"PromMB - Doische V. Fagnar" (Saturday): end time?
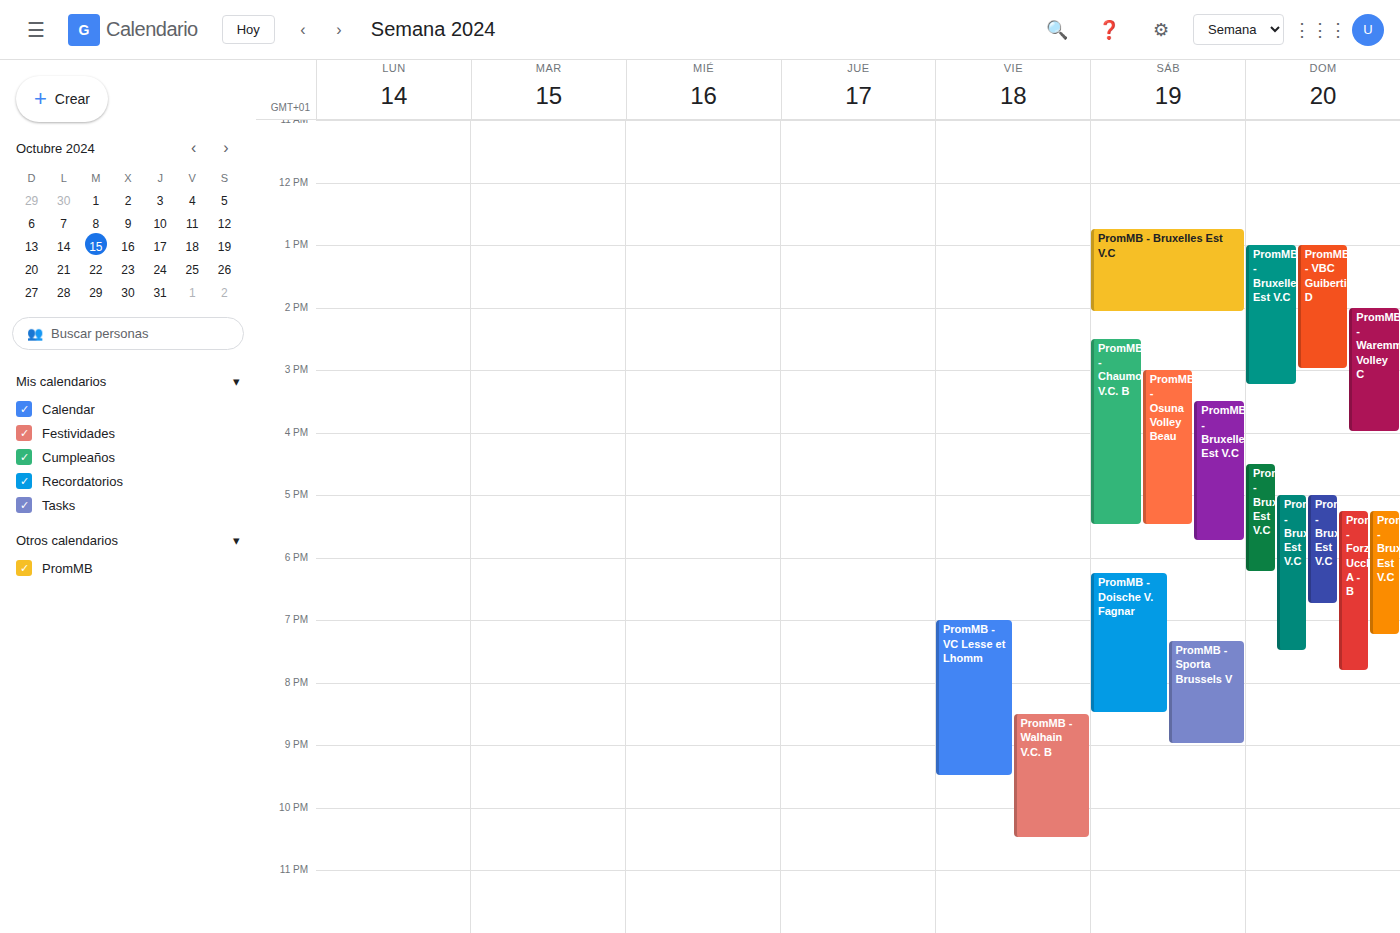
8:30 PM